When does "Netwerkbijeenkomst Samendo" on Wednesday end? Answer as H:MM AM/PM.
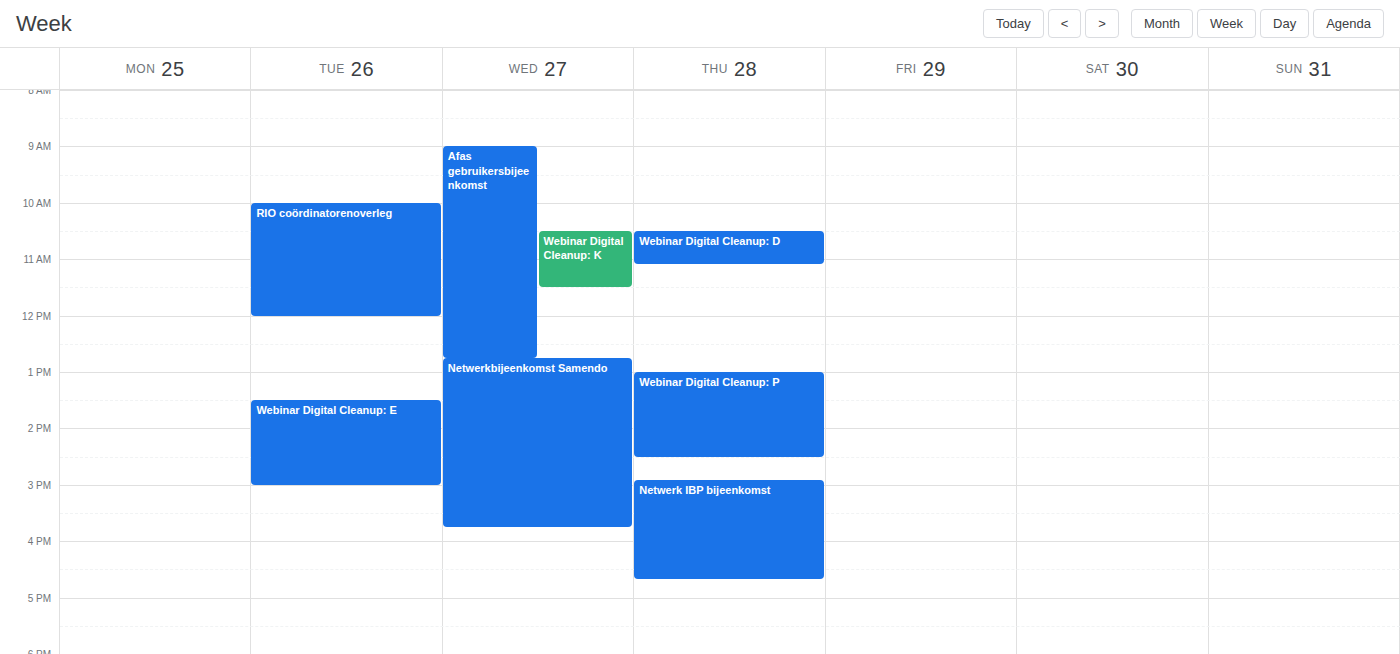
3:45 PM